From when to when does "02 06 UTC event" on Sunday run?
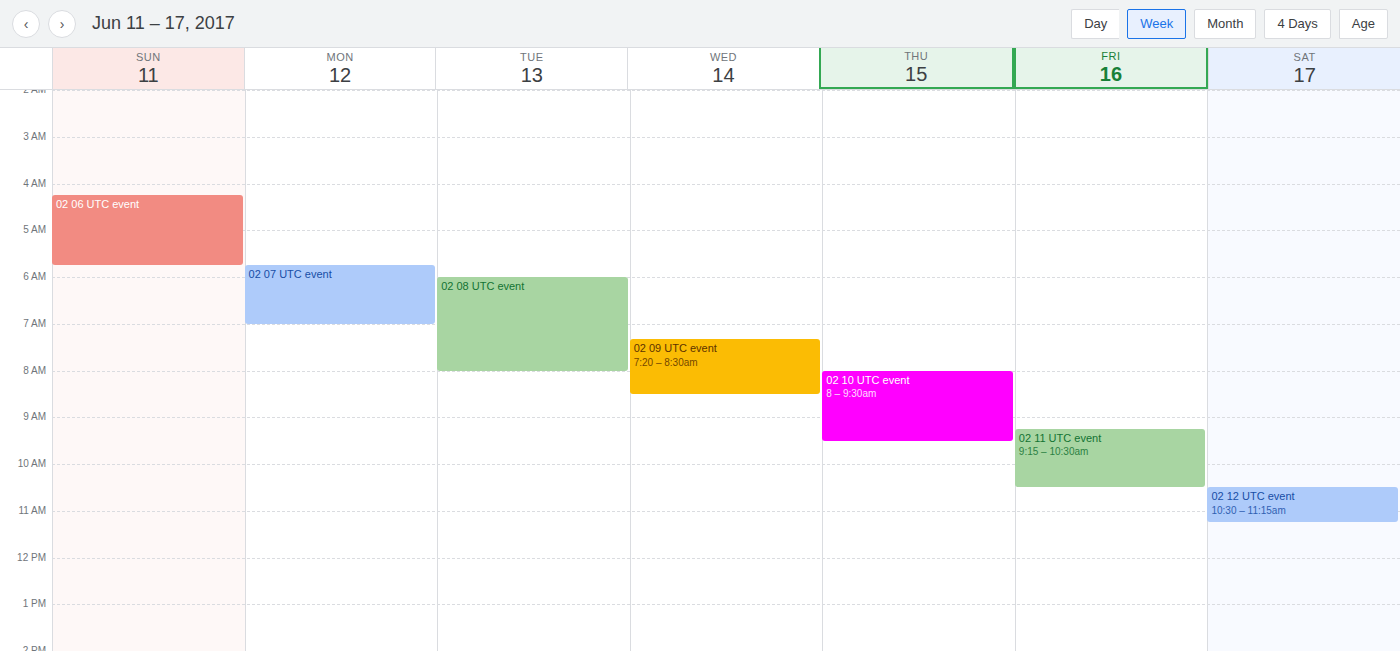
4:15 AM to 5:45 AM